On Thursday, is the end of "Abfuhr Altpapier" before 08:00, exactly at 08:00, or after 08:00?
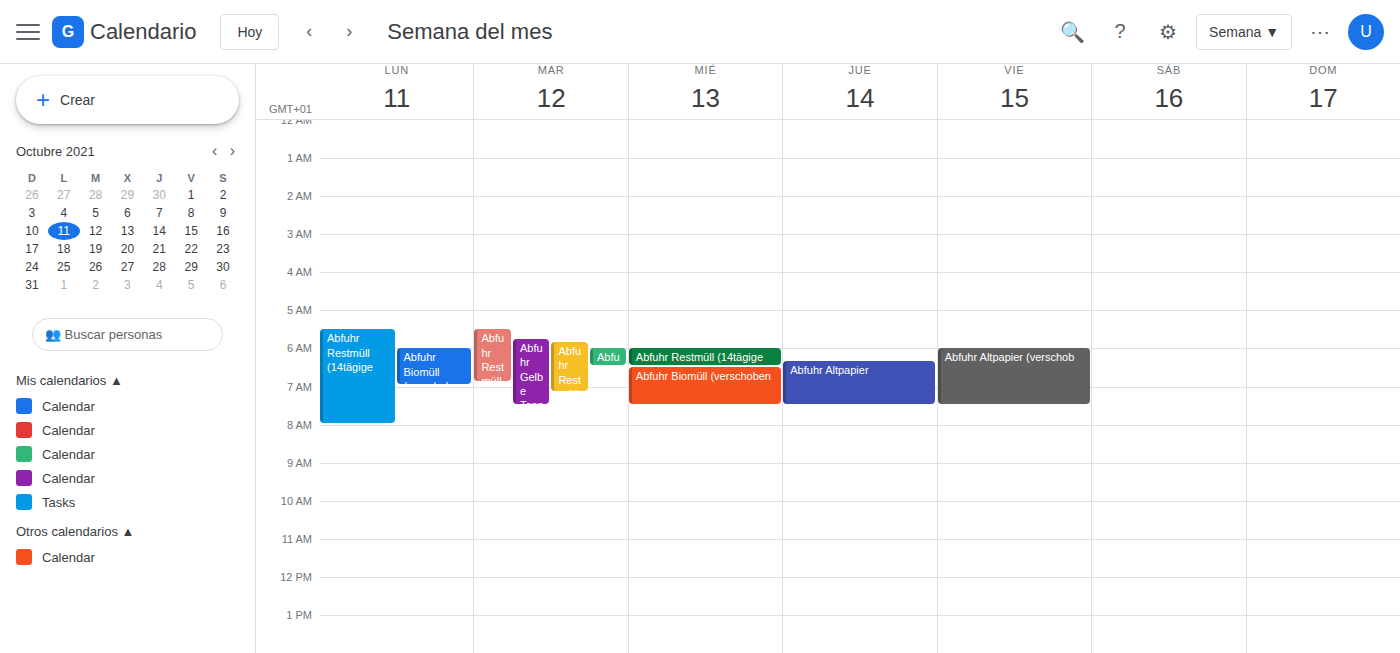
07:30 -- before 08:00, 30 minutes above the 08:00 line.